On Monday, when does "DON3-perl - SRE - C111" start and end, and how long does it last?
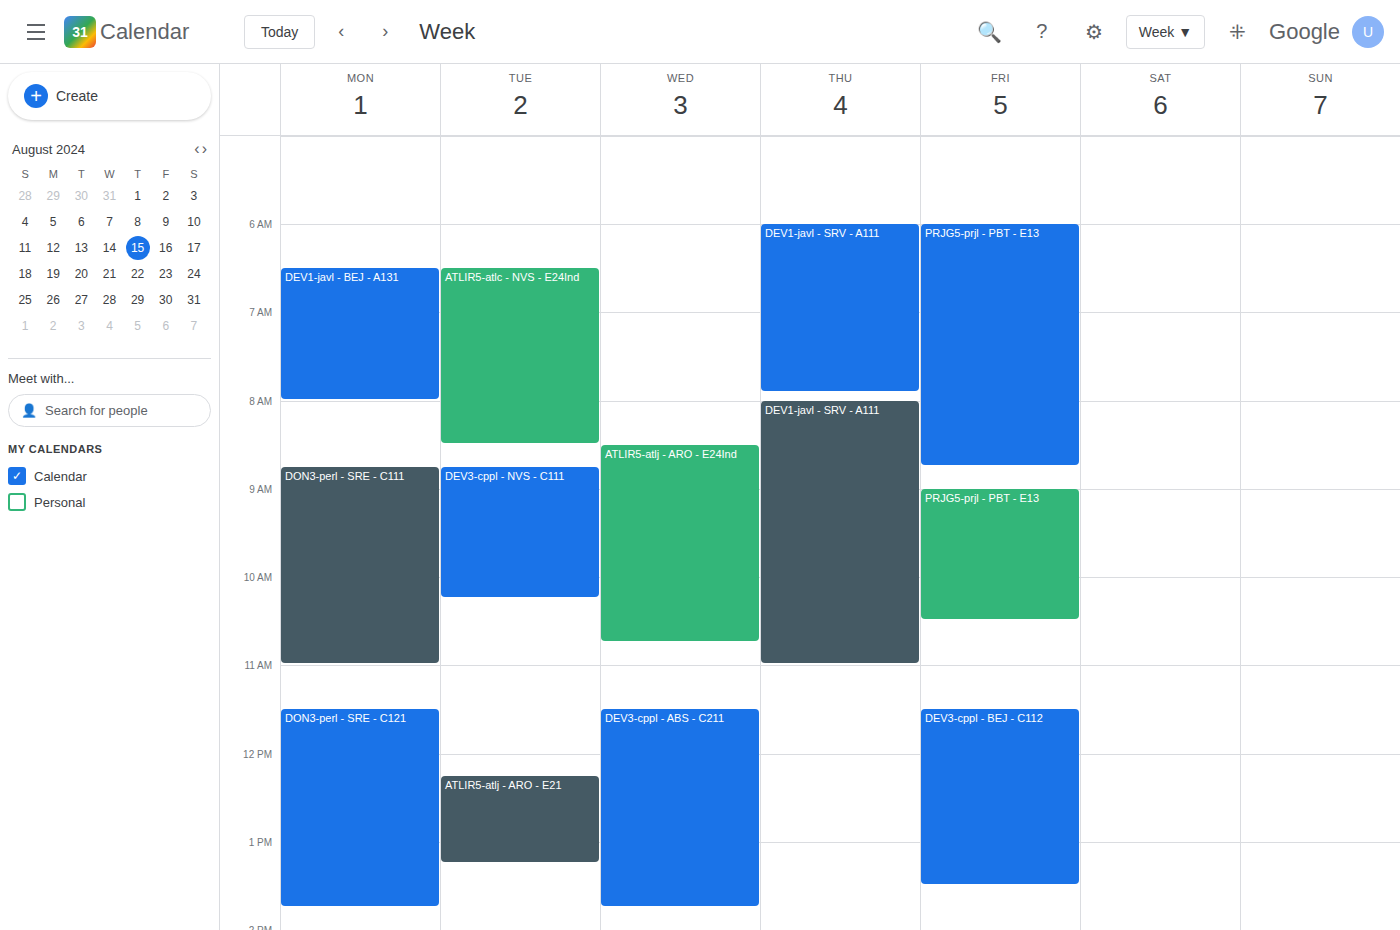
8:45 AM to 11:00 AM, 2 hours 15 minutes